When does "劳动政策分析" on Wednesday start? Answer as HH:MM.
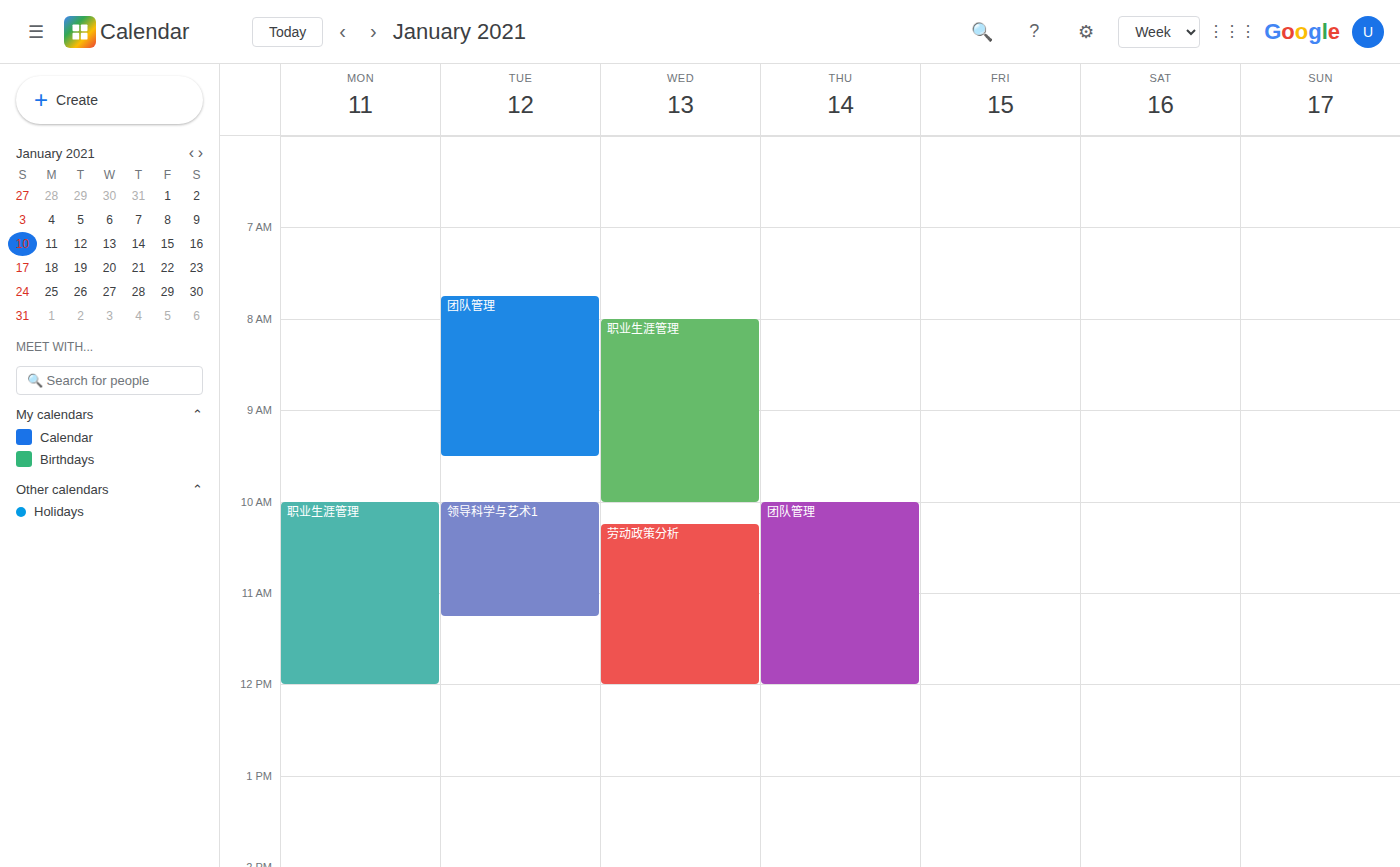
10:15